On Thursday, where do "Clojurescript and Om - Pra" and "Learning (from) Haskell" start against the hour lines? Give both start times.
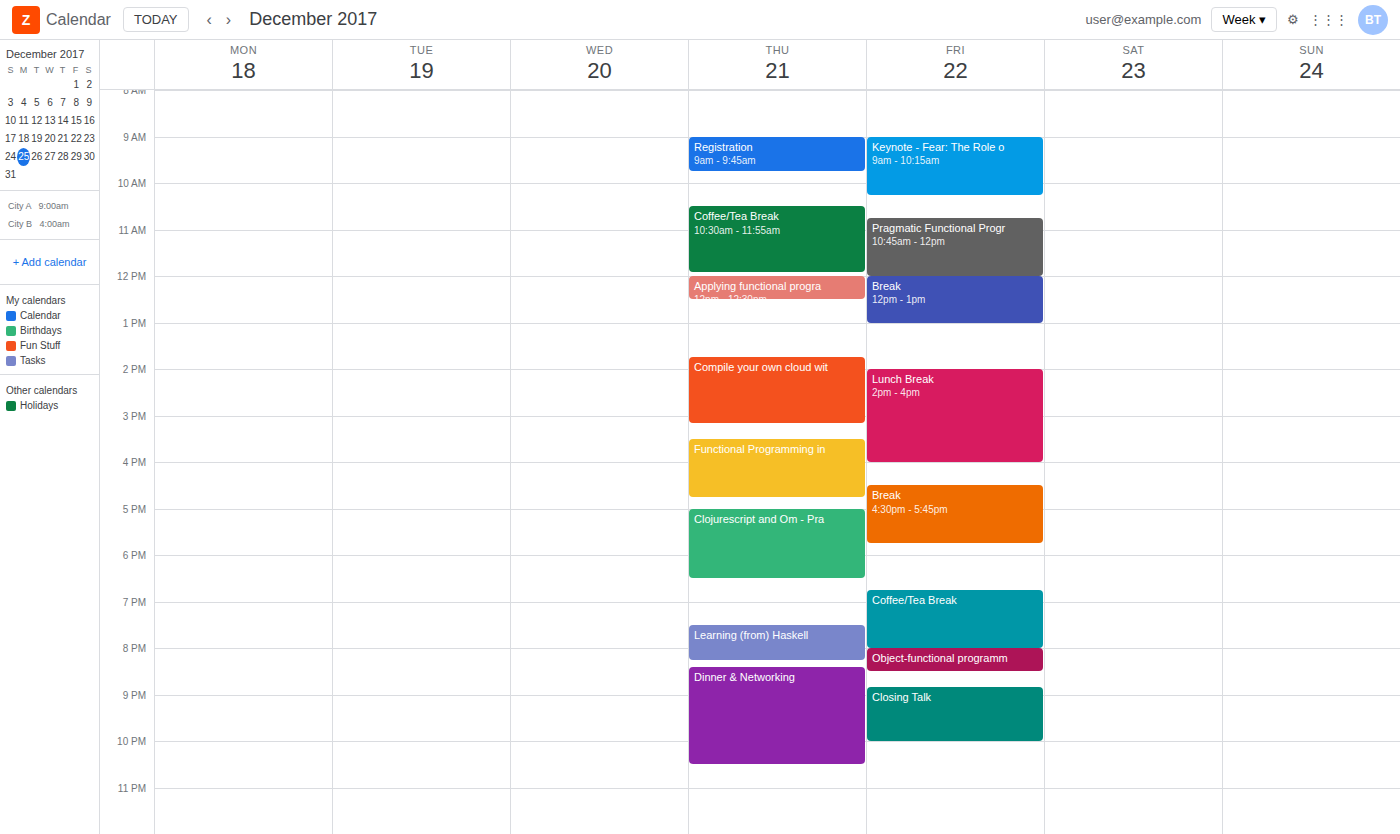
"Clojurescript and Om - Pra": 5:00 PM, exactly on the 5 PM line. "Learning (from) Haskell": 7:30 PM, halfway between the 7 PM and 8 PM lines.